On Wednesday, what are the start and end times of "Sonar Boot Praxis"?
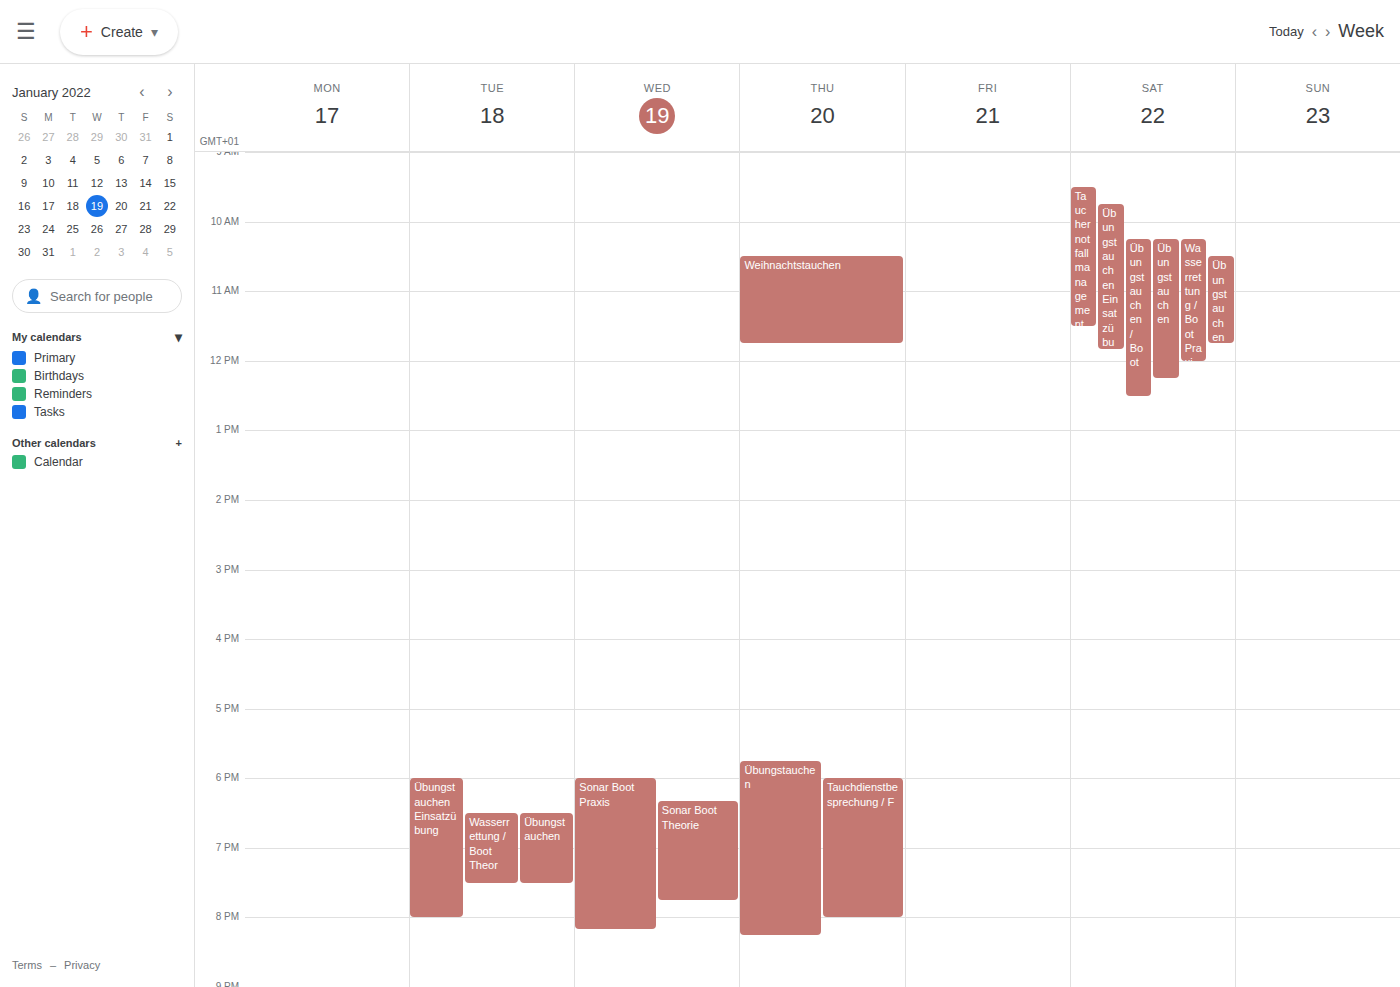
18:00 to 20:10